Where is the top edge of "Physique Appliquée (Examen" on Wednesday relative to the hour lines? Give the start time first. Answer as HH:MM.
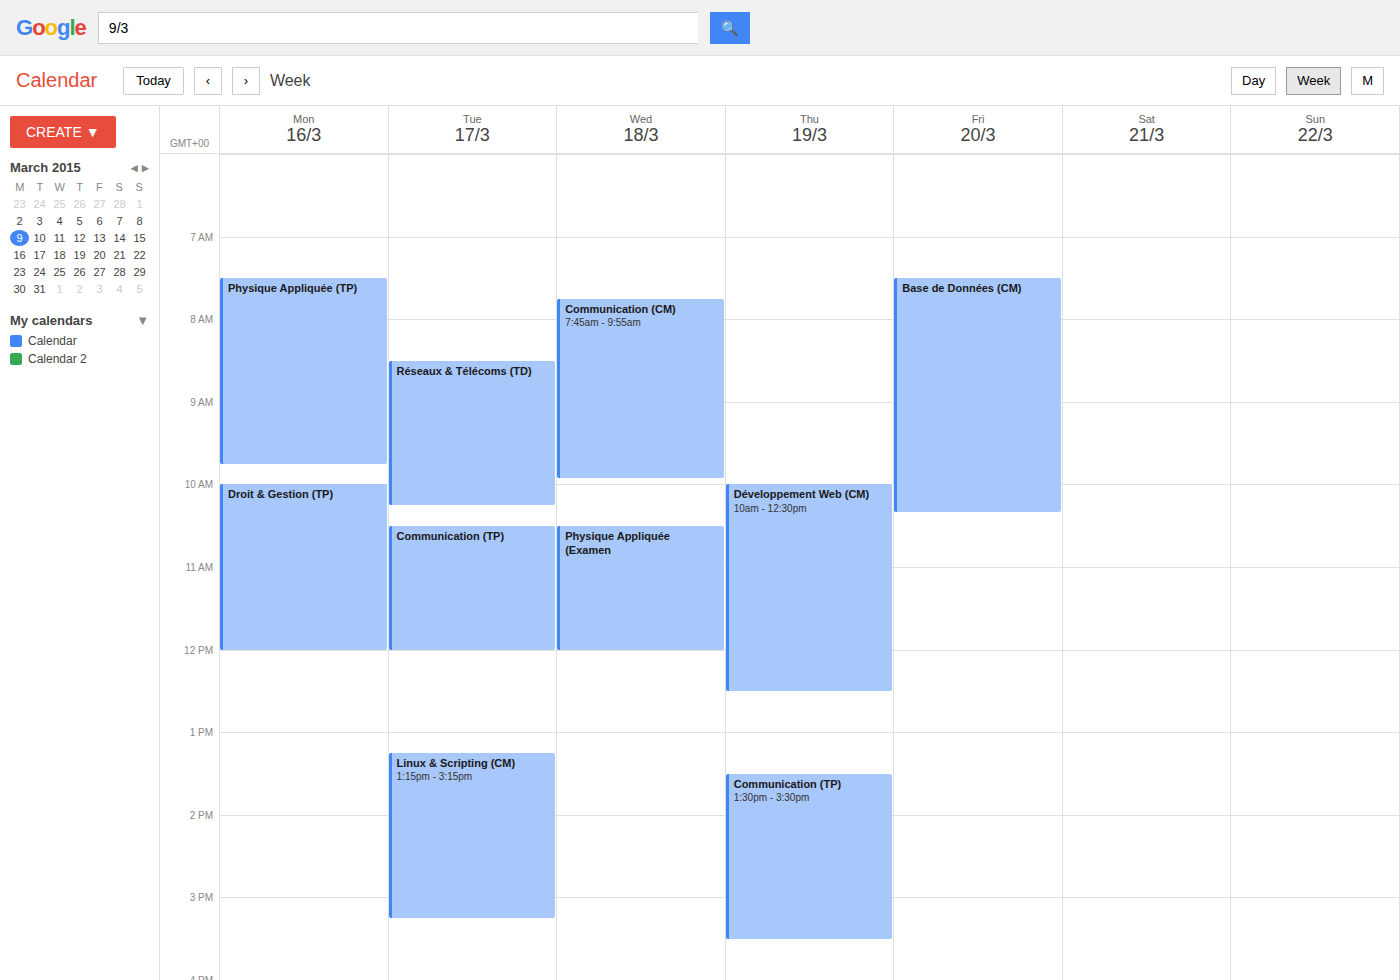
10:30 -- halfway between the 10:00 and 11:00 lines.